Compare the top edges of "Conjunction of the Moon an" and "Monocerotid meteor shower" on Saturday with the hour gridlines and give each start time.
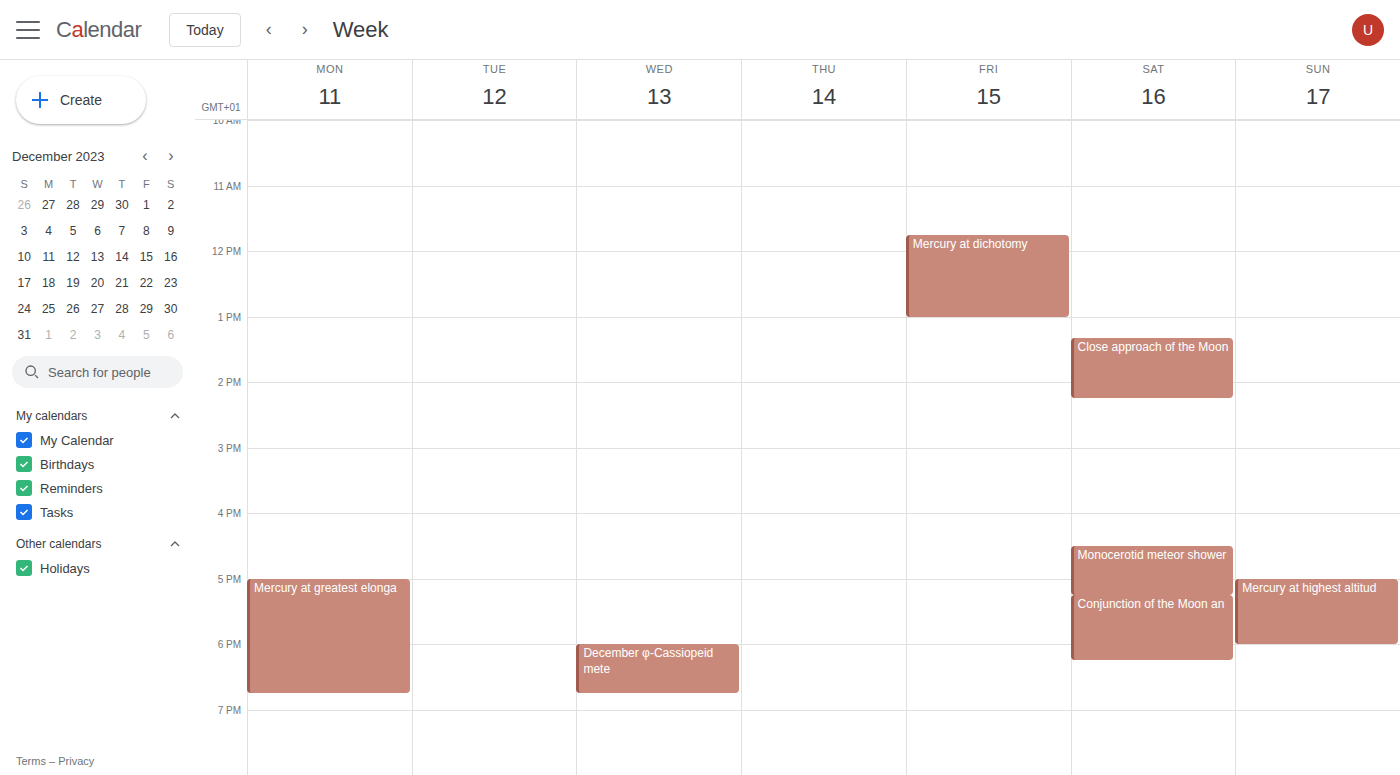
"Conjunction of the Moon an": 17:15, neither: a quarter of the way from the 17:00 line to the 18:00 line. "Monocerotid meteor shower": 16:30, halfway between the 16:00 and 17:00 lines.